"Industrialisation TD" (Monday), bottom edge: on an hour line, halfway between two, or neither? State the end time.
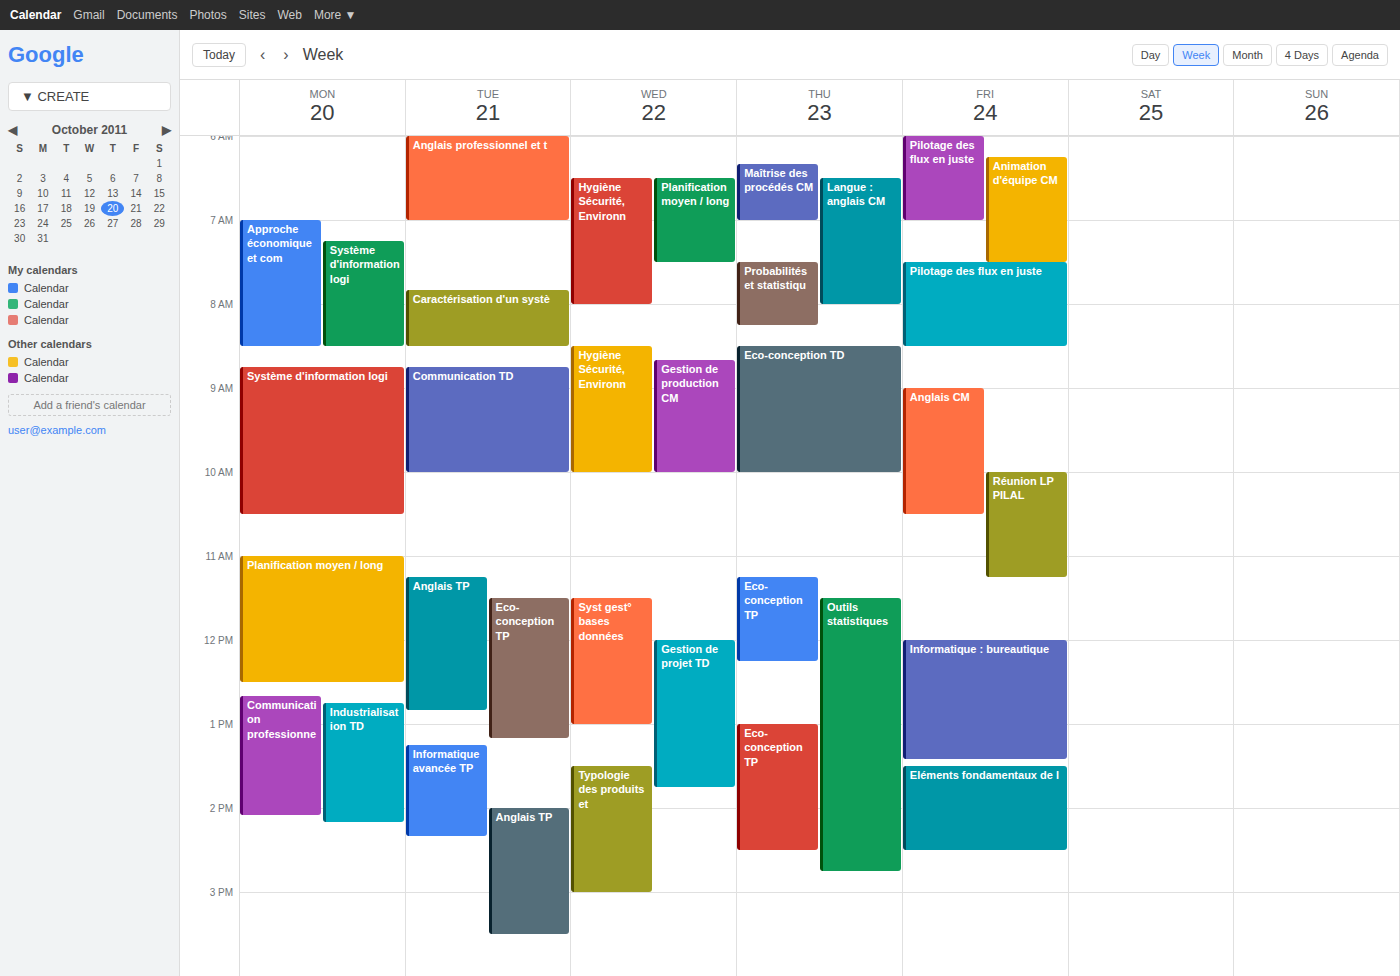
2:10 PM -- neither: 10 minutes below the 2 PM line and 50 minutes above the 3 PM line.